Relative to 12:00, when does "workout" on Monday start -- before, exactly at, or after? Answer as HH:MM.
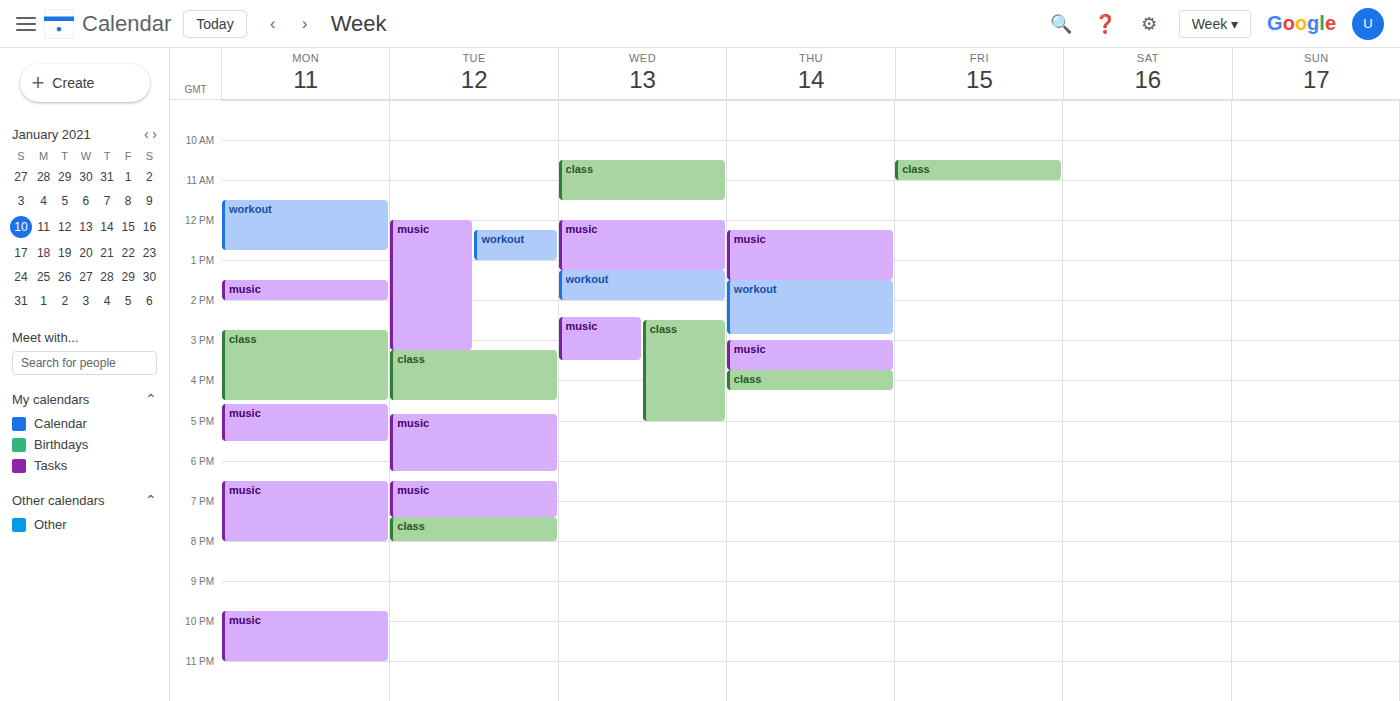
11:30 -- before 12:00, 30 minutes above the 12:00 line.